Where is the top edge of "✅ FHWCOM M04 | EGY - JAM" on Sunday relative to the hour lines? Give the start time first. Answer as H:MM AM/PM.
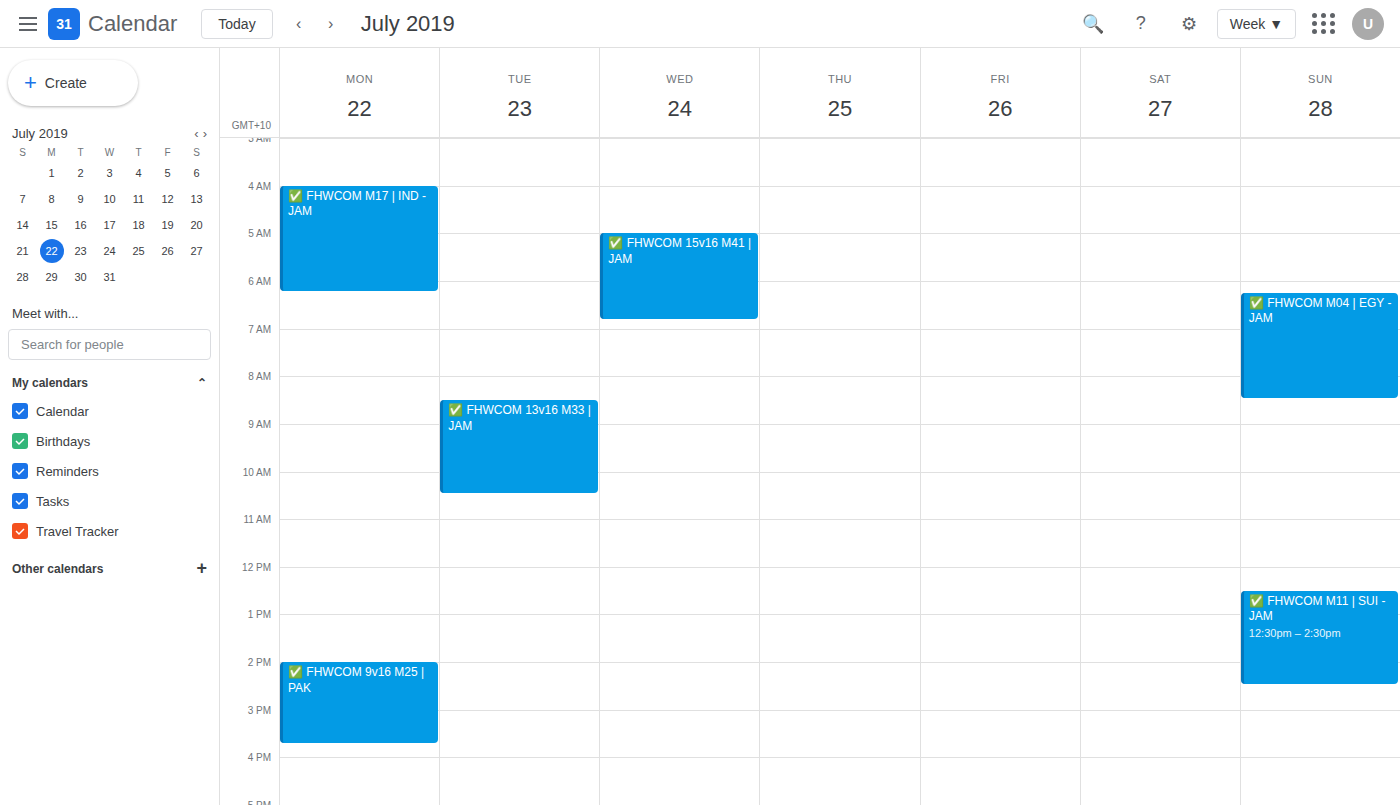
6:15 AM -- neither: a quarter of the way from the 6 AM line to the 7 AM line.